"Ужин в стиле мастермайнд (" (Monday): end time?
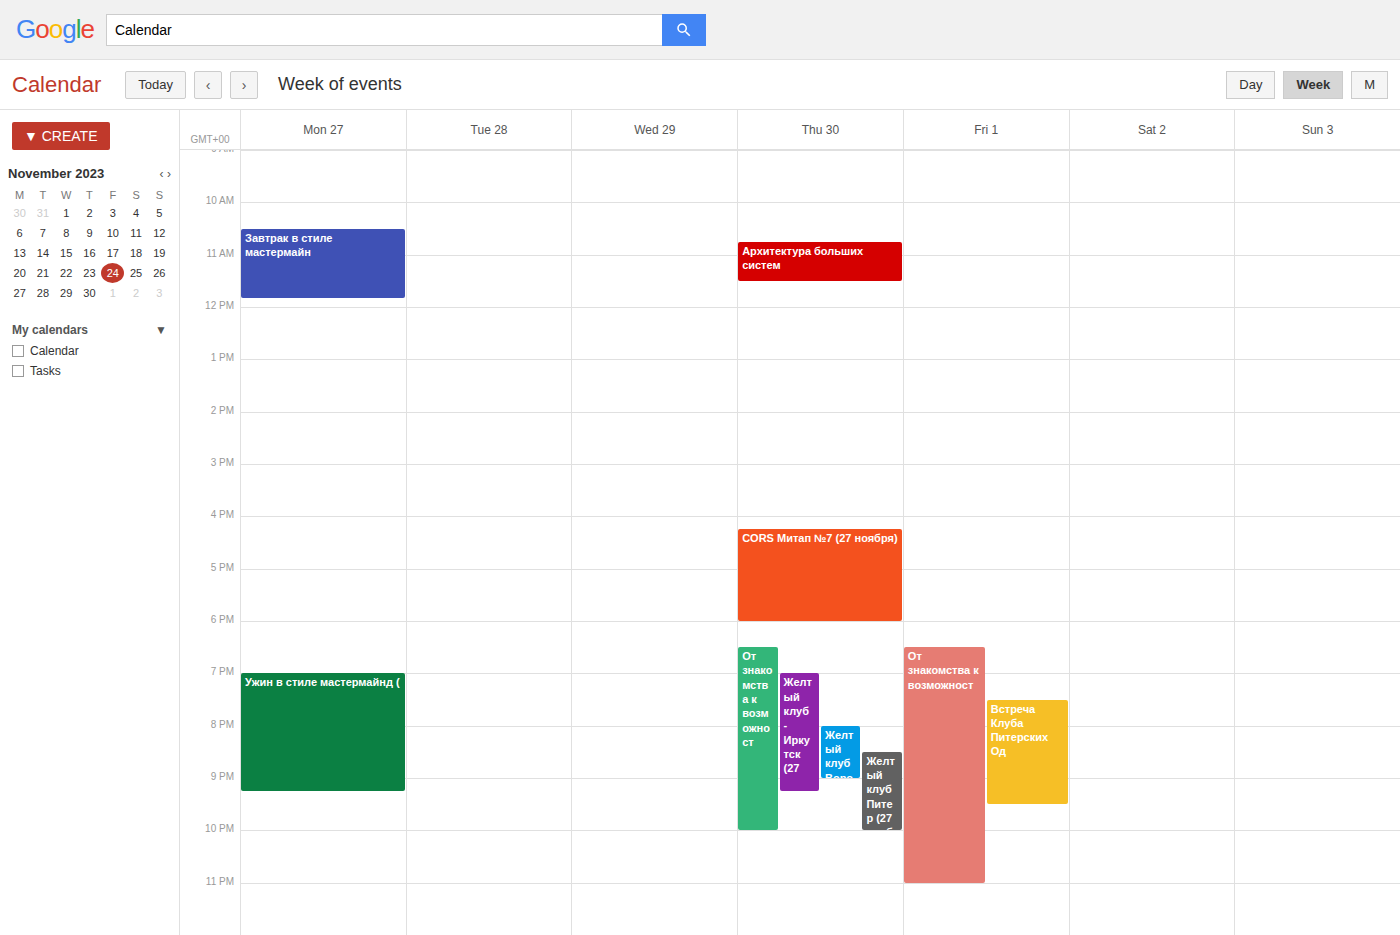
9:15 PM